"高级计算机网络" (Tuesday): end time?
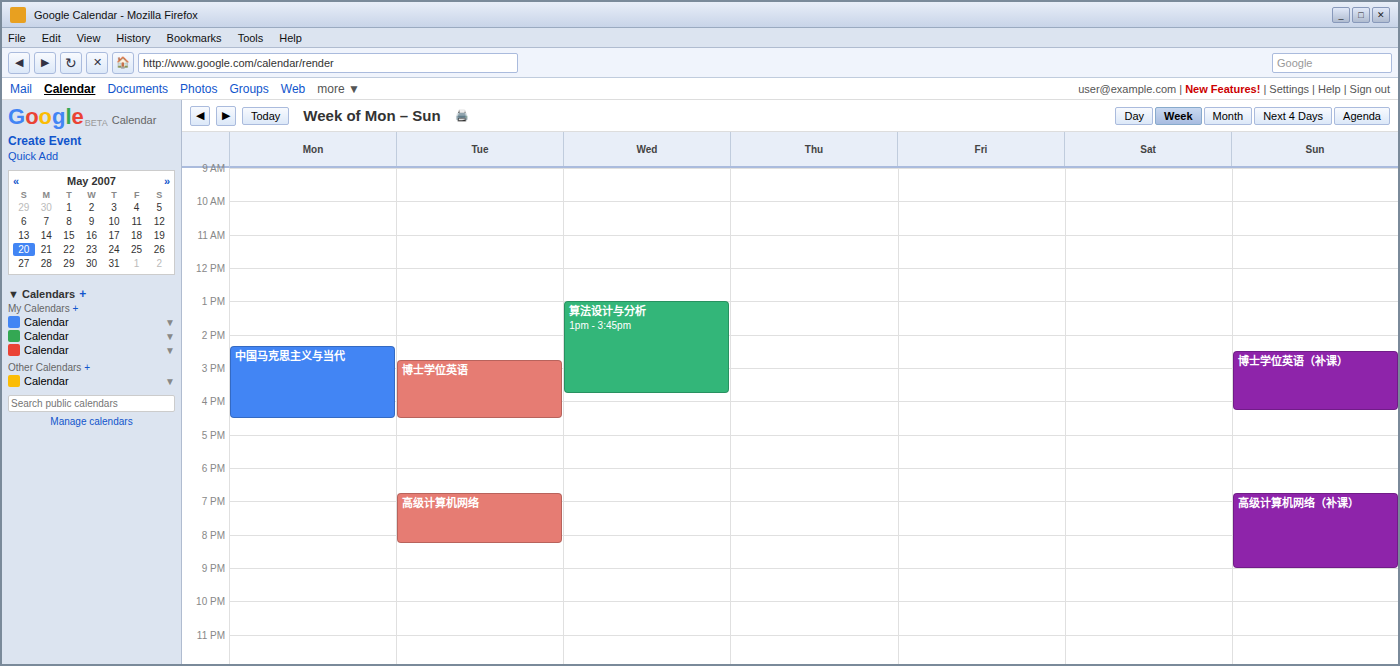
8:15 PM